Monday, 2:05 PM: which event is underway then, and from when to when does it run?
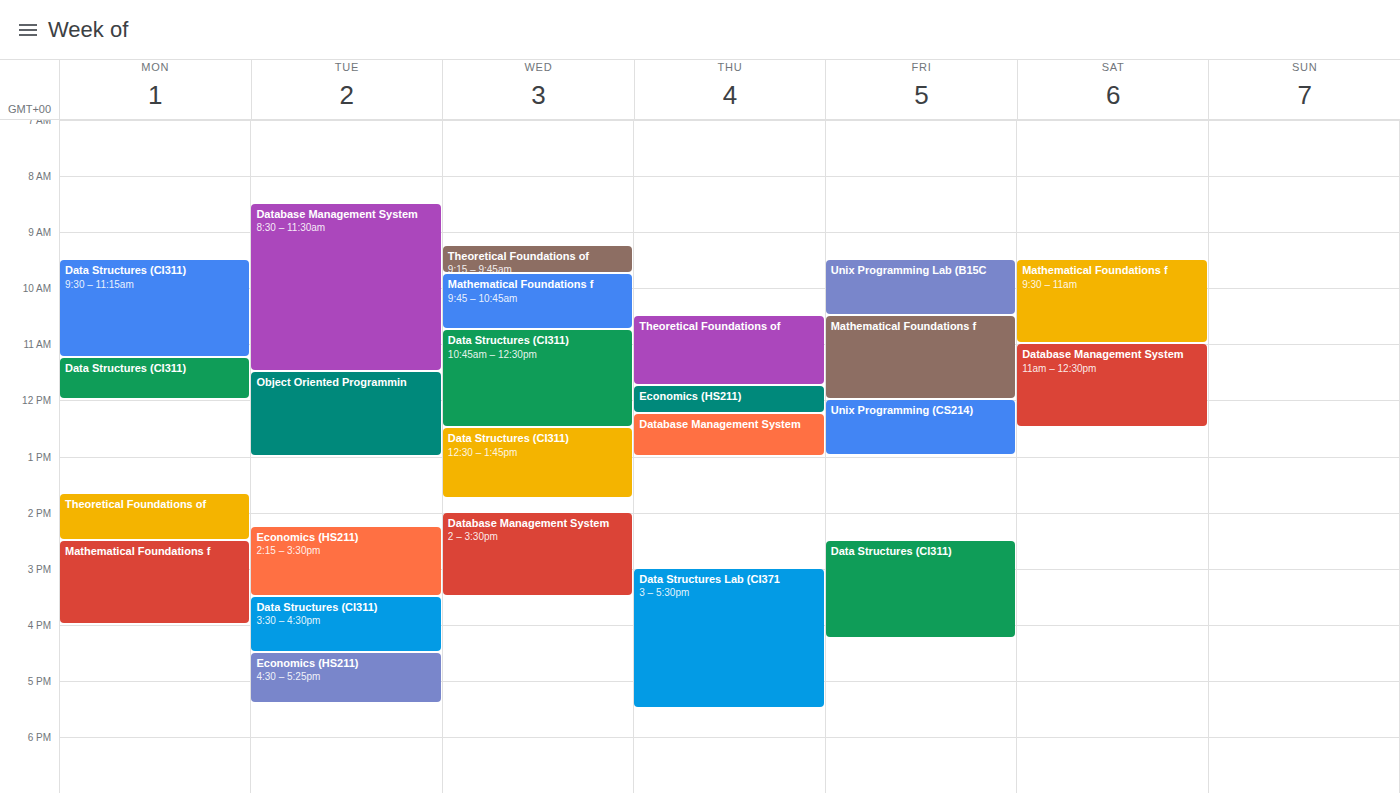
"Theoretical Foundations of", 1:40 PM to 2:30 PM